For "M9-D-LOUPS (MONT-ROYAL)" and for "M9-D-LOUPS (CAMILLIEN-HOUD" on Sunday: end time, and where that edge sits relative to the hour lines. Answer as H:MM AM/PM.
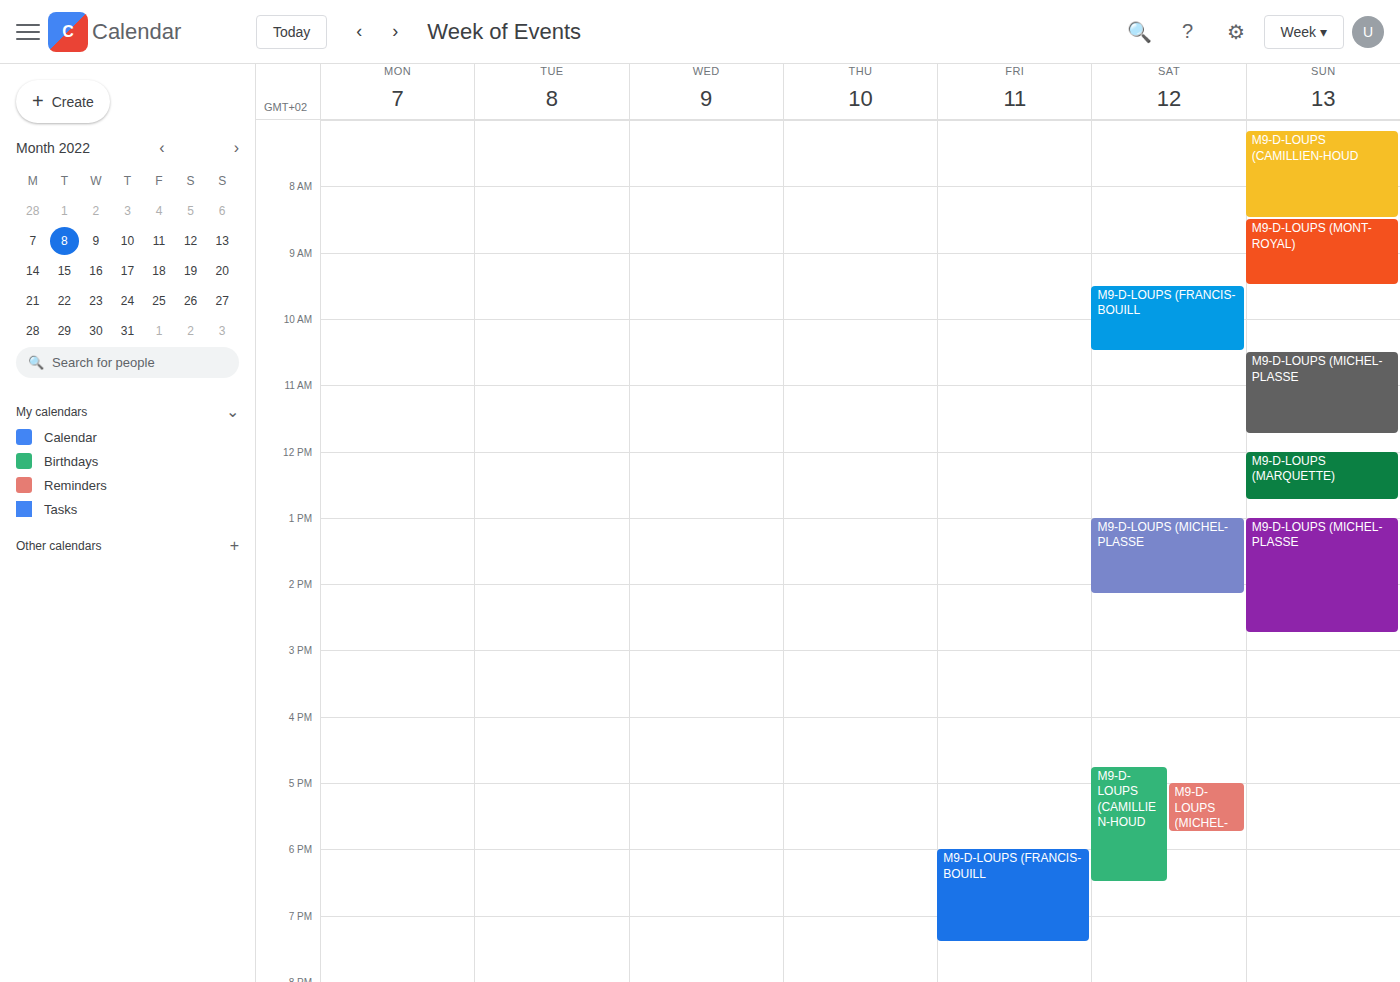
"M9-D-LOUPS (MONT-ROYAL)": 9:30 AM, halfway between the 9 AM and 10 AM lines. "M9-D-LOUPS (CAMILLIEN-HOUD": 8:30 AM, halfway between the 8 AM and 9 AM lines.